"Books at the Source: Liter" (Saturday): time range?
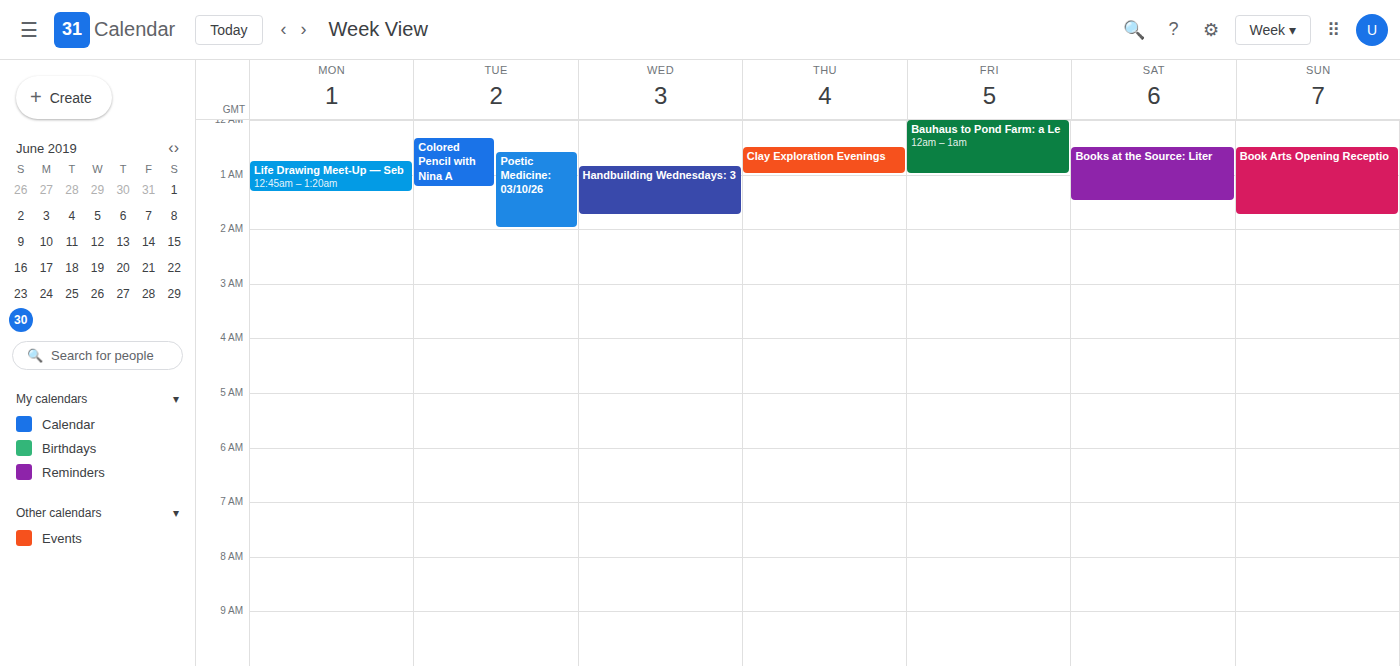
12:30 AM to 1:30 AM